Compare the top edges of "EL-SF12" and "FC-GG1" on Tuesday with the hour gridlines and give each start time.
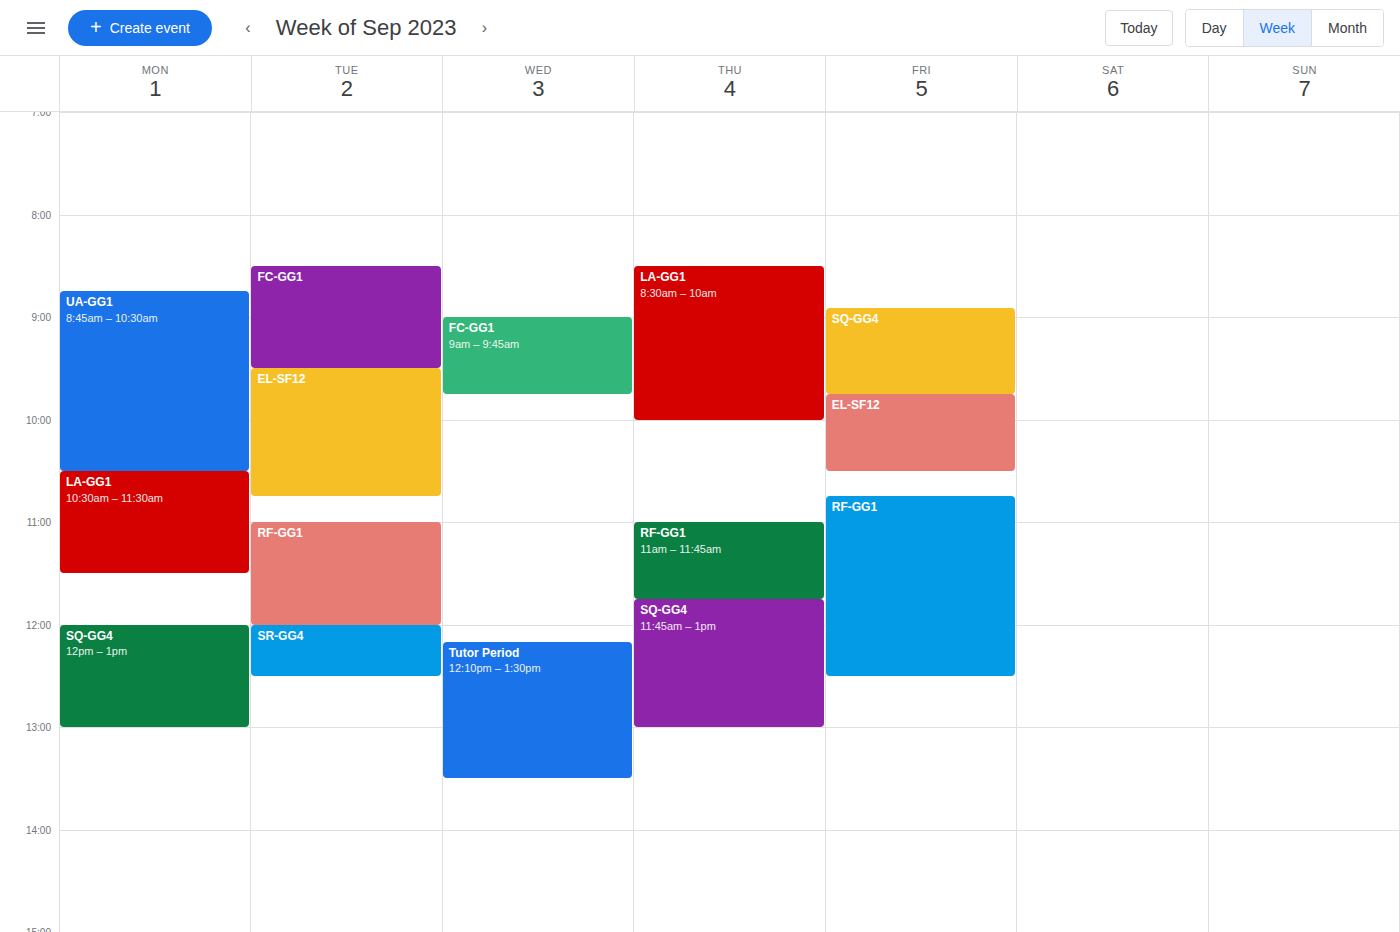
"EL-SF12": 9:30 AM, halfway between the 9 AM and 10 AM lines. "FC-GG1": 8:30 AM, halfway between the 8 AM and 9 AM lines.